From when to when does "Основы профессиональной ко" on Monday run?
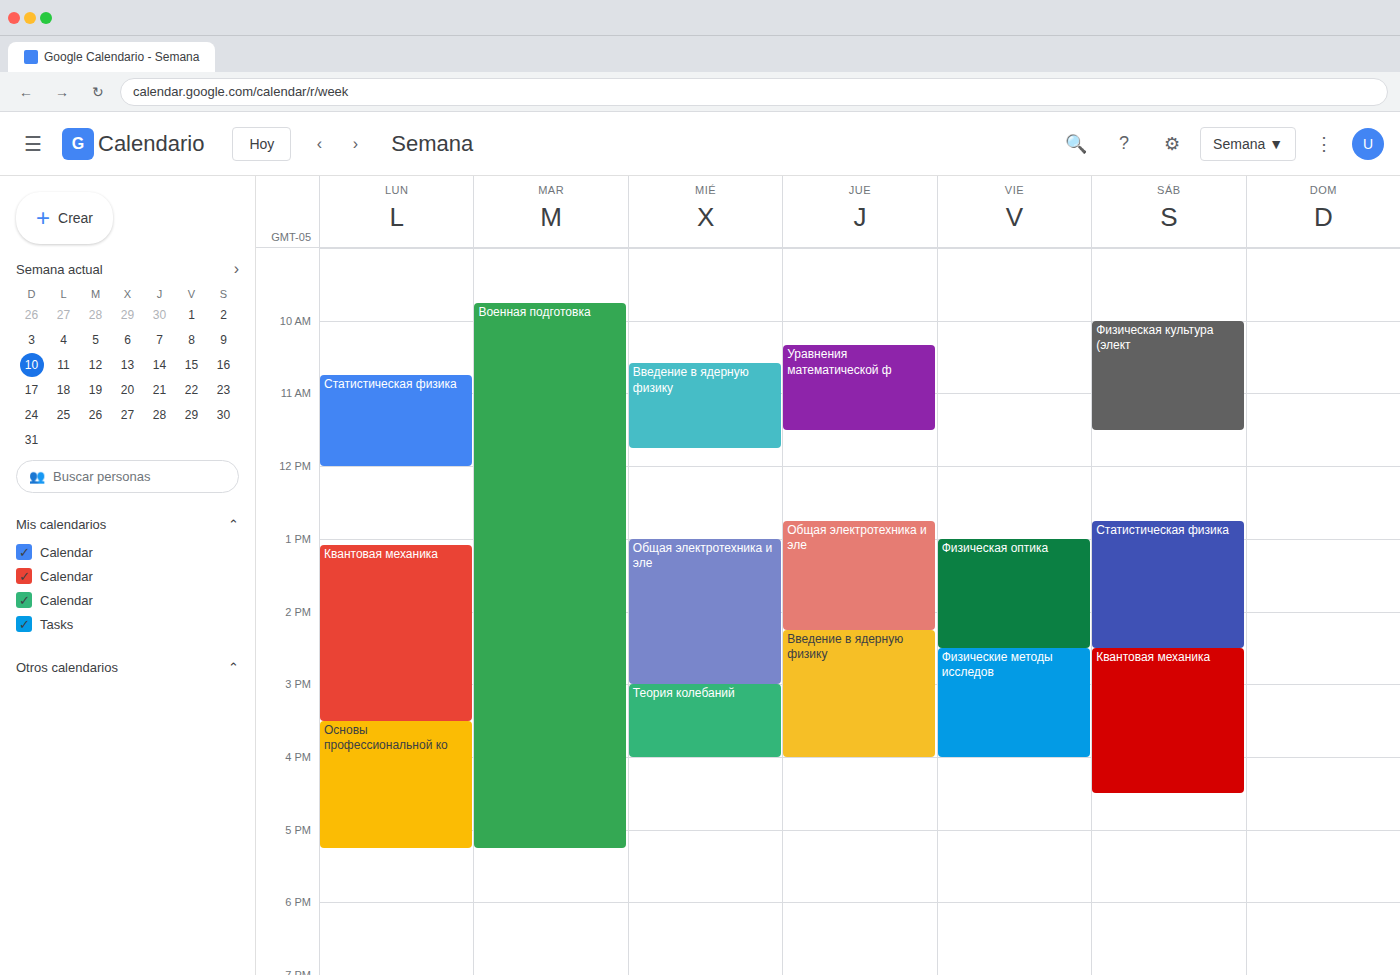
15:30 to 17:15